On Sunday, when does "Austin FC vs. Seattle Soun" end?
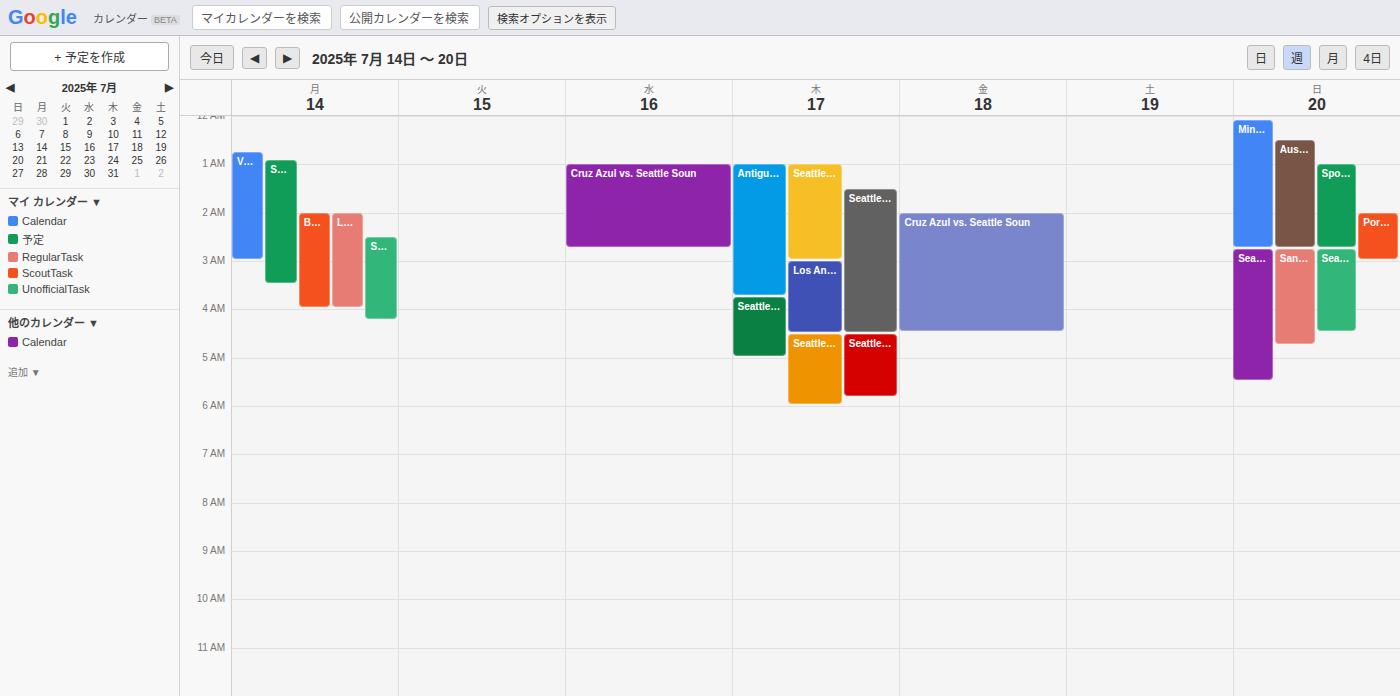
2:45 AM